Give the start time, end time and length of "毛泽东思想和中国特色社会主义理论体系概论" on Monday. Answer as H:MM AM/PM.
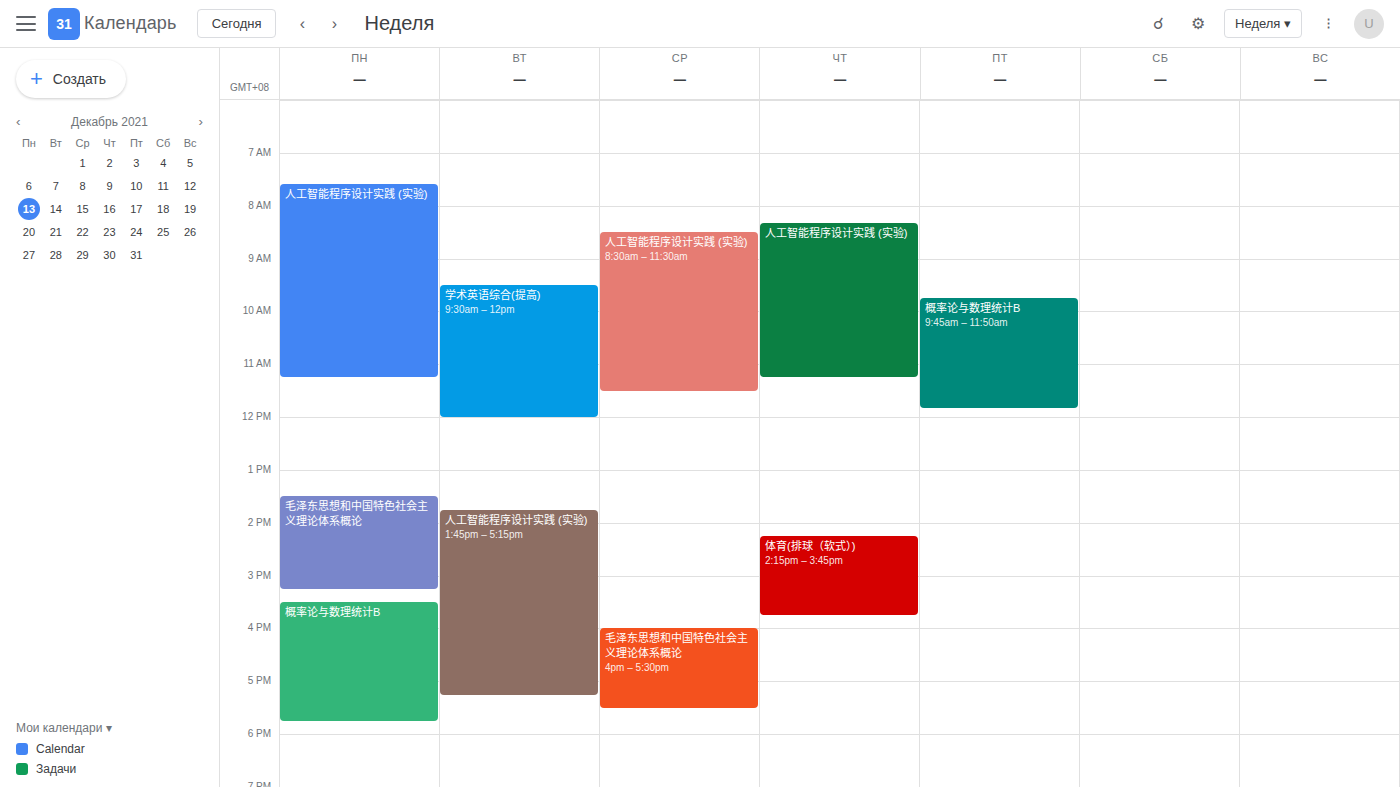
1:30 PM to 3:15 PM, 1 hour 45 minutes